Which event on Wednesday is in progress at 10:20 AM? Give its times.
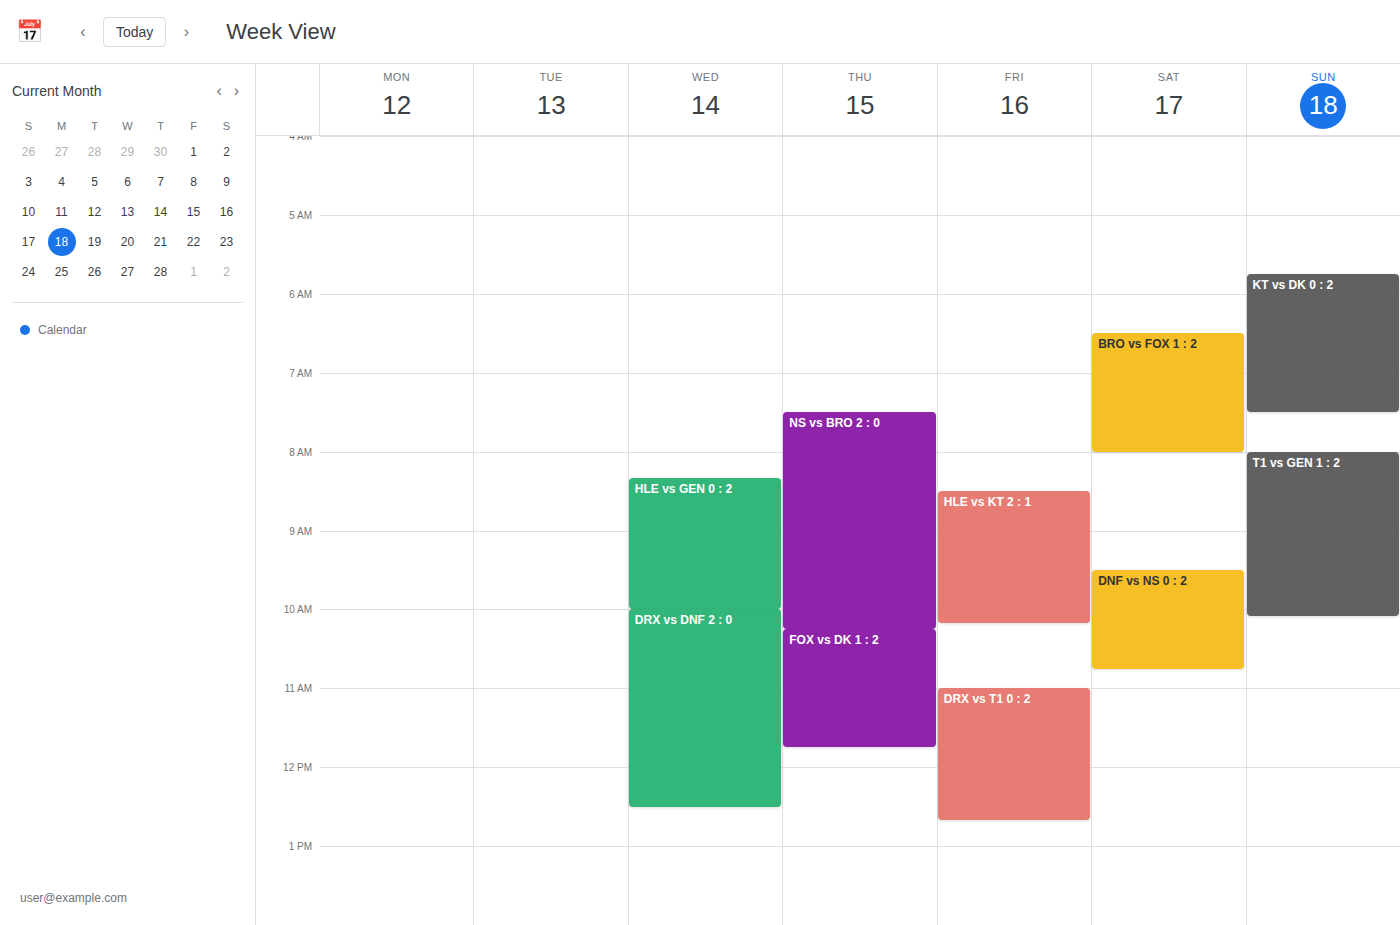
"DRX vs DNF 2 : 0", 10:00 AM to 12:30 PM